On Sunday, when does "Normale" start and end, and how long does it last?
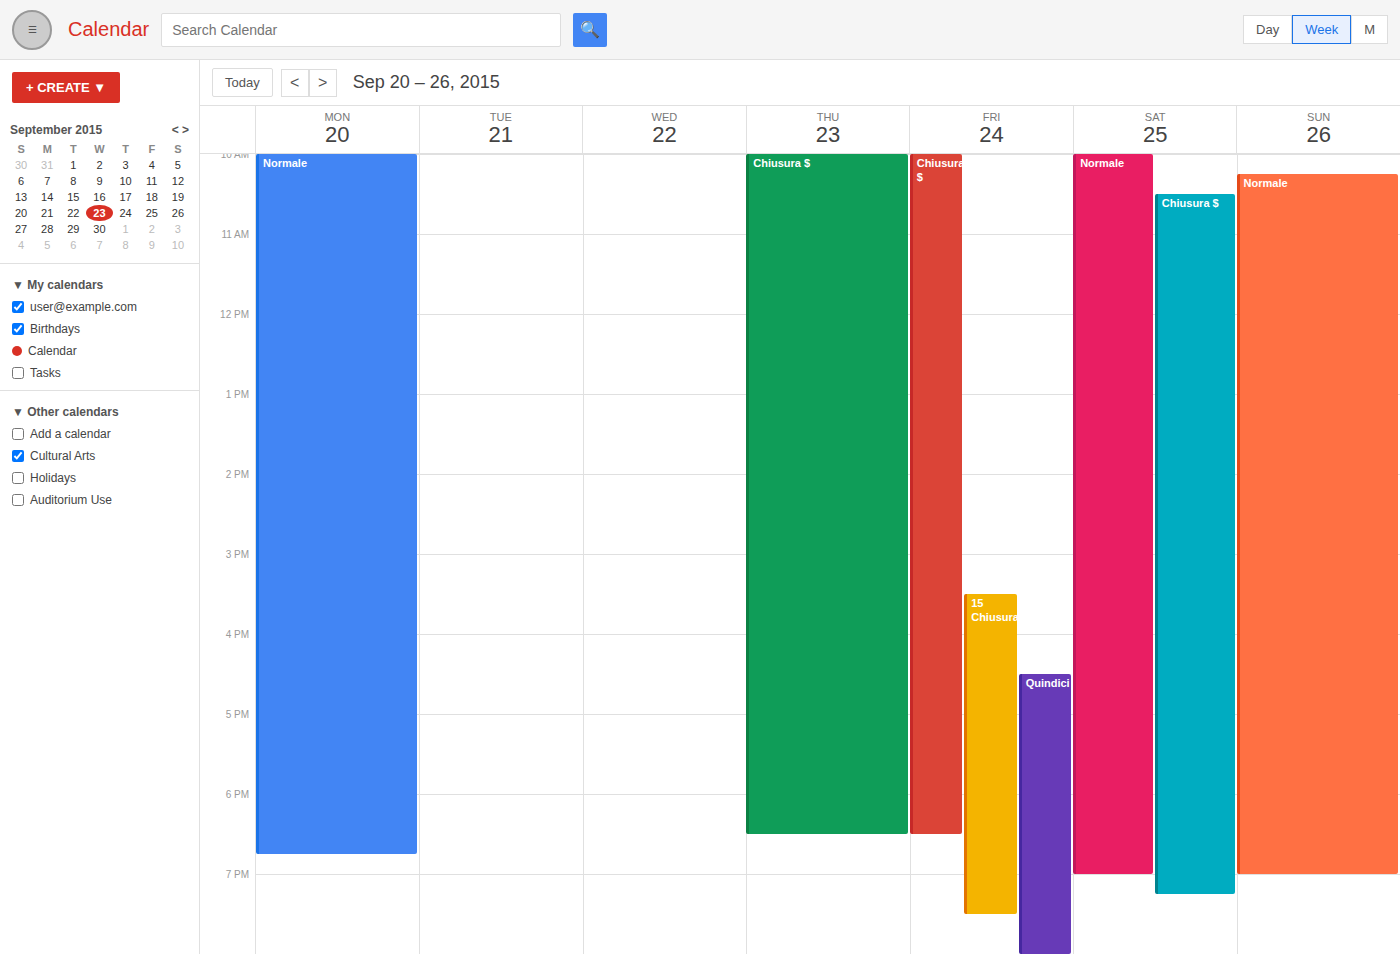
10:15 AM to 7:00 PM, 8 hours 45 minutes